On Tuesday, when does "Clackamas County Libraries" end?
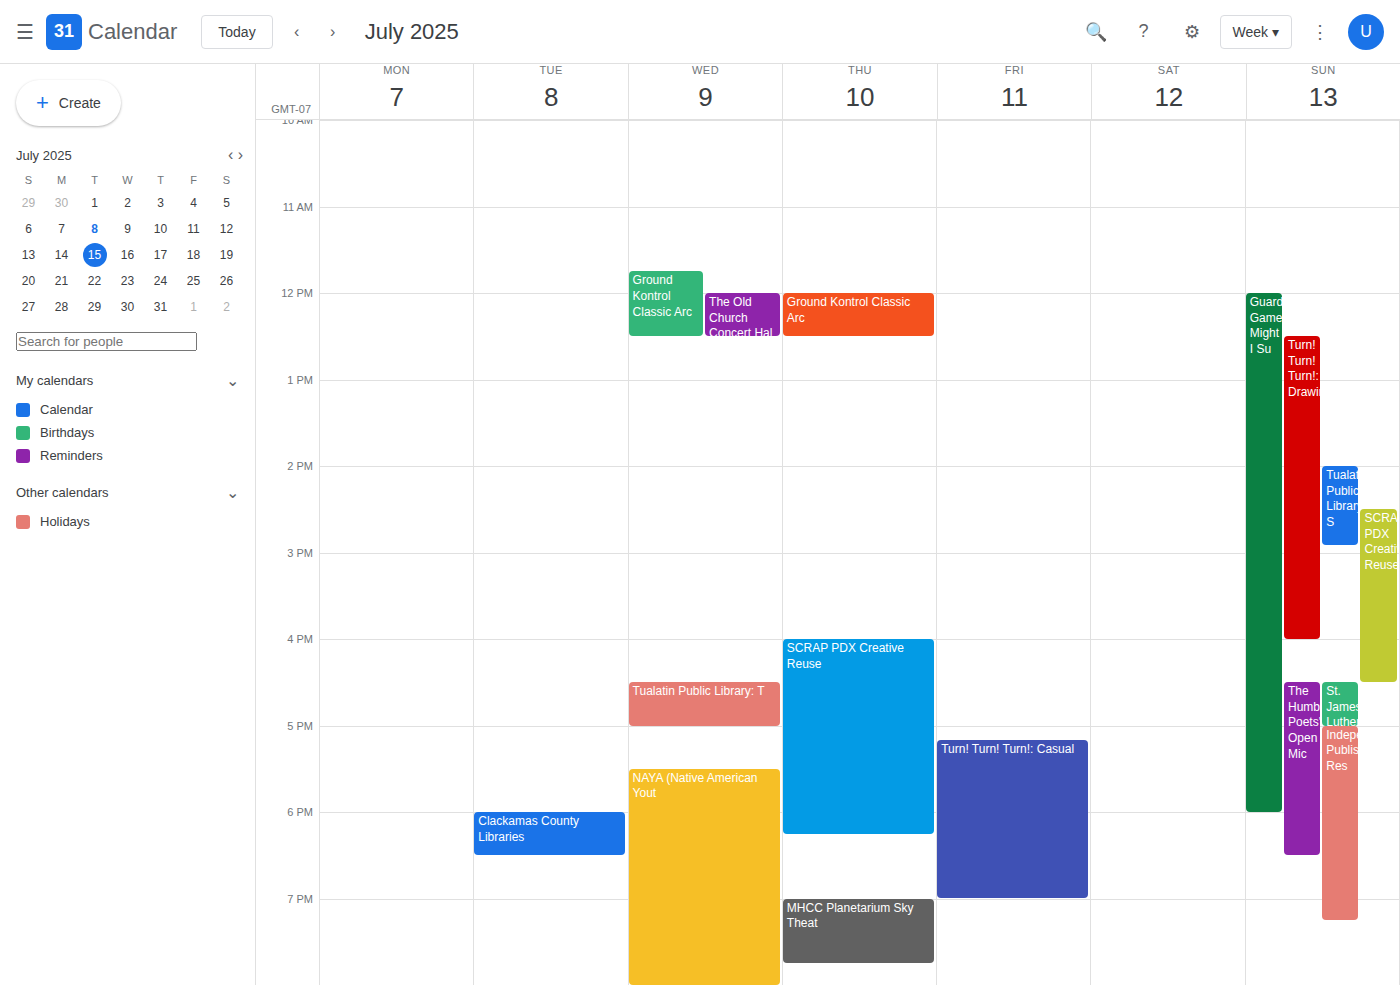
6:30 PM